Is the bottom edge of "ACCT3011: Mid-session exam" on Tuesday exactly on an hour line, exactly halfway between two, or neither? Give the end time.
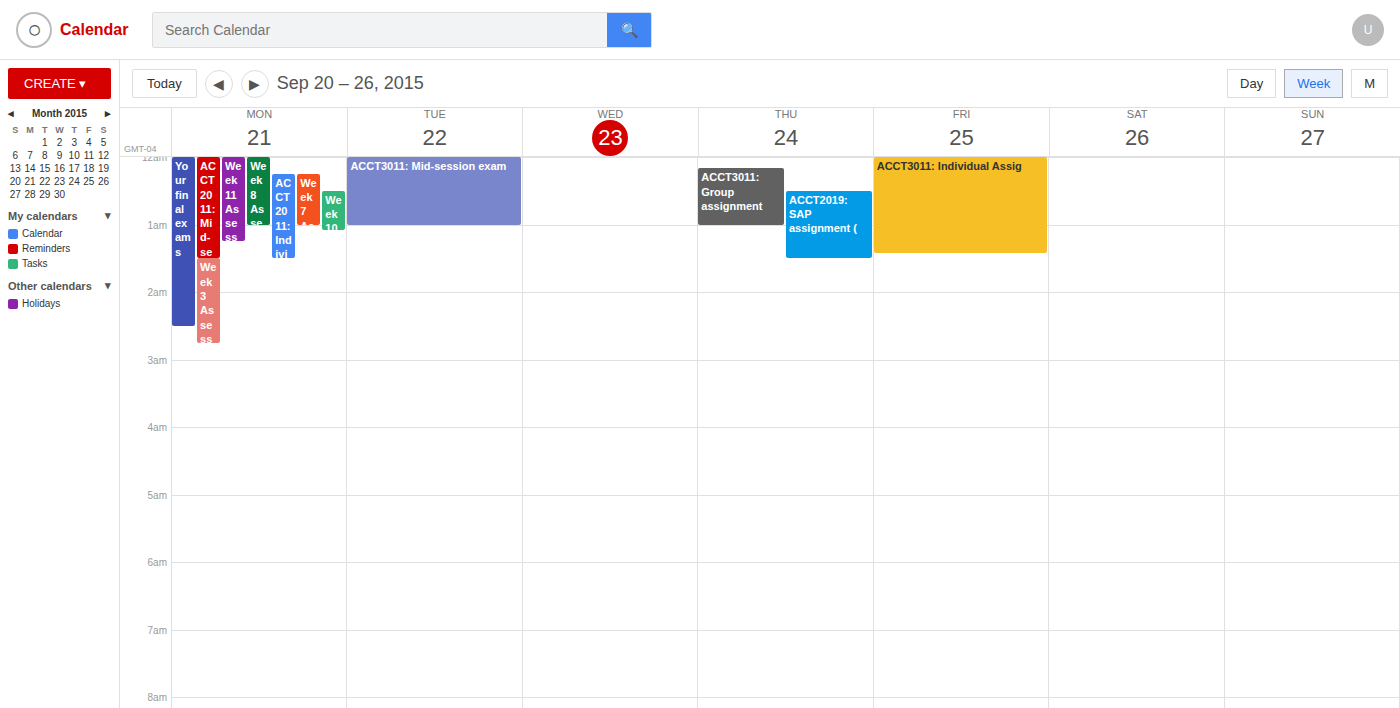
1:00 AM -- exactly on the 1 AM line.